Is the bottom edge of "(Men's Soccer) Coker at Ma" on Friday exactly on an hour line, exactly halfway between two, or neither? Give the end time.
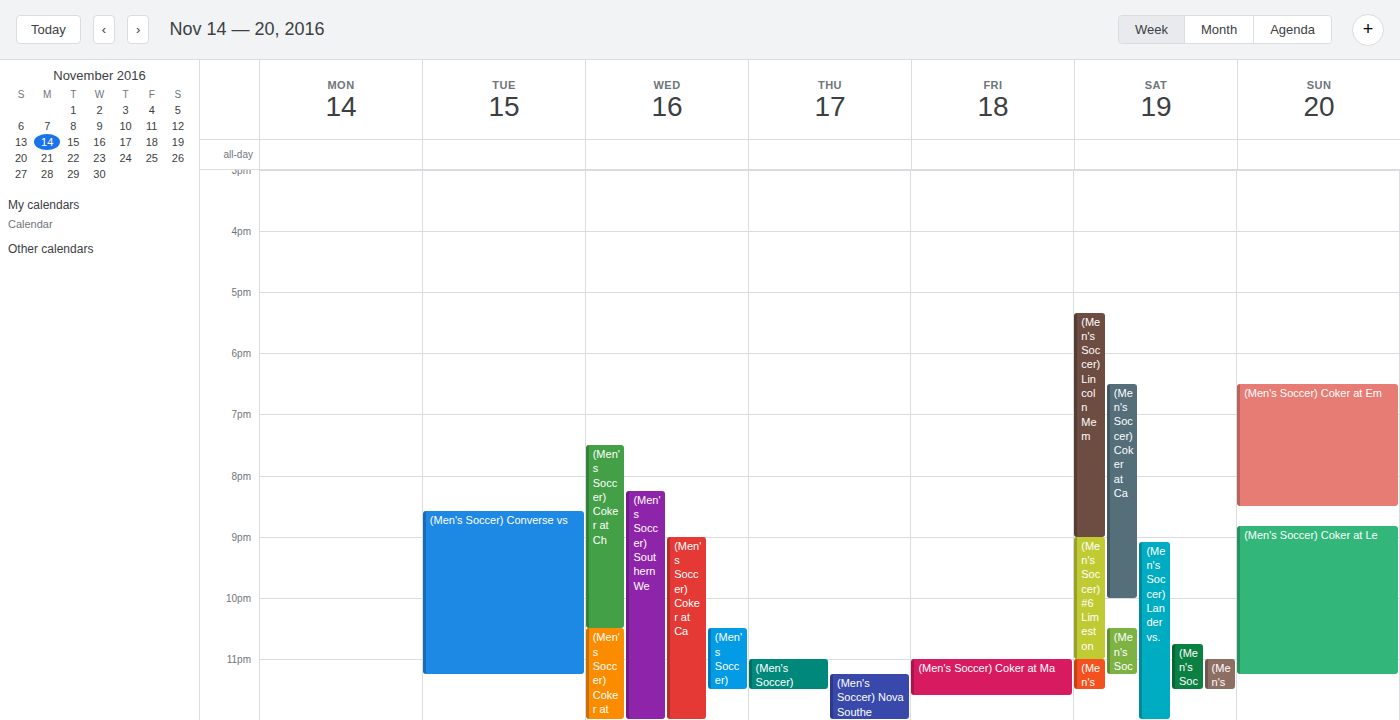
11:35 PM -- neither: 35 minutes below the 11 PM line and 25 minutes above the 12 AM line.